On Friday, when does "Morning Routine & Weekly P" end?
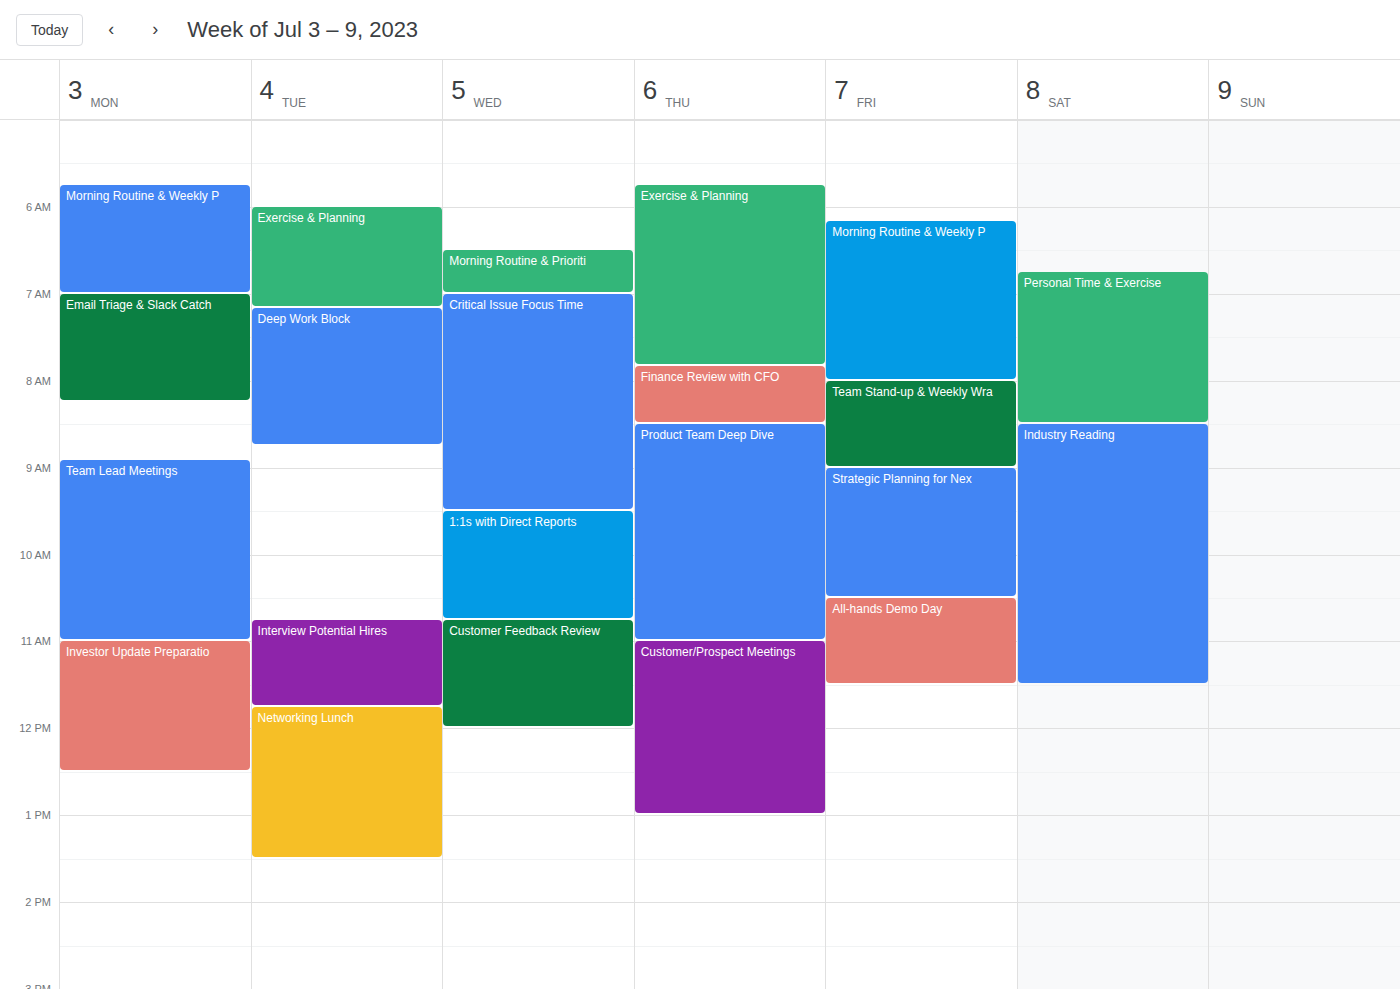
8:00 AM